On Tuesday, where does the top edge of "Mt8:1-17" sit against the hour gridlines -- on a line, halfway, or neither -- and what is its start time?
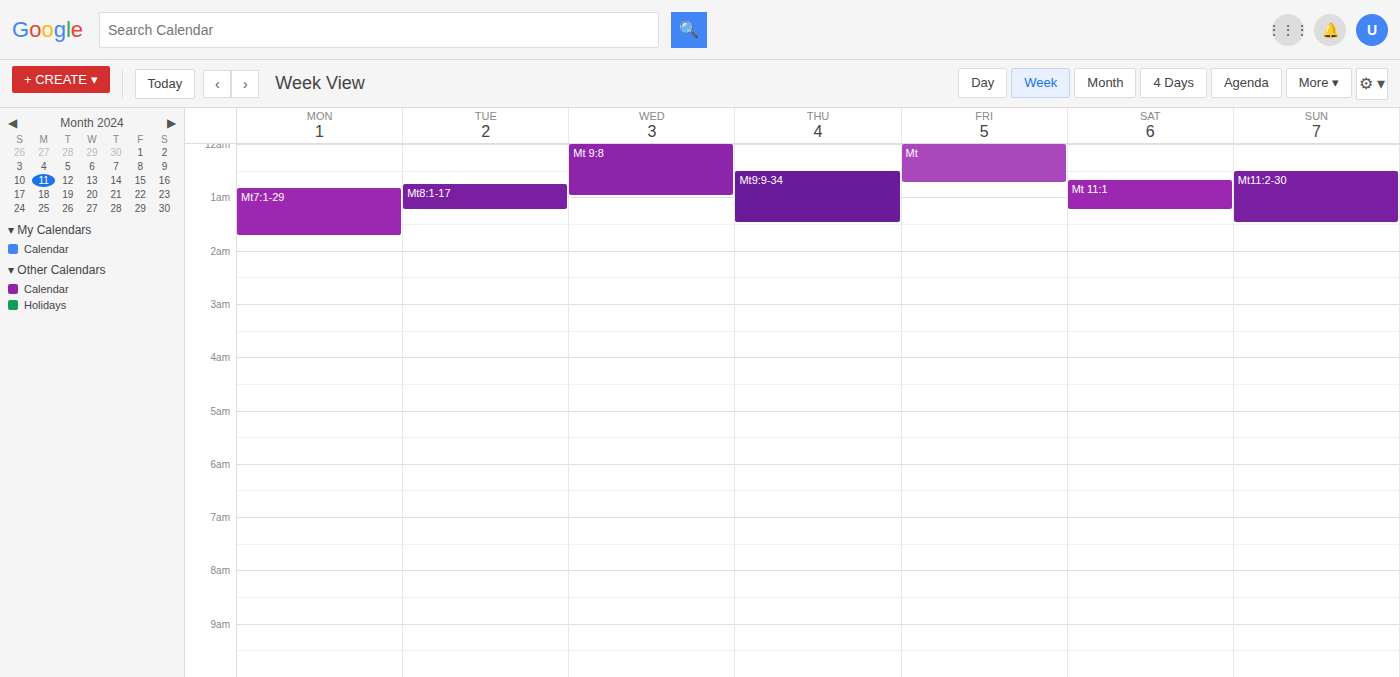
12:45 AM -- neither: three quarters of the way from the 12 AM line to the 1 AM line.